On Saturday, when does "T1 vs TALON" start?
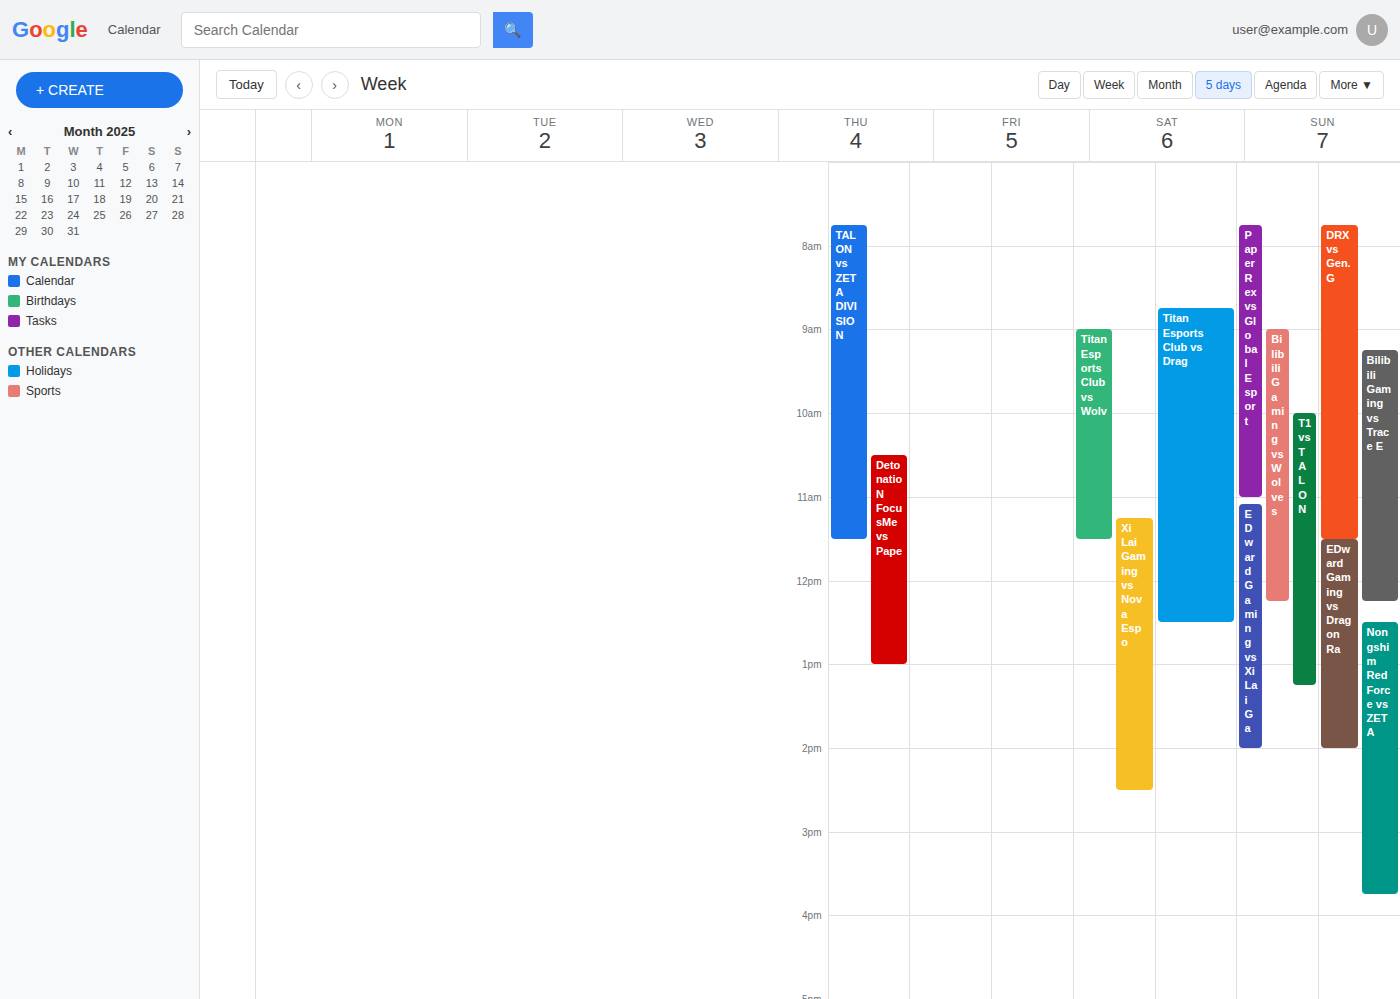
10:00 AM